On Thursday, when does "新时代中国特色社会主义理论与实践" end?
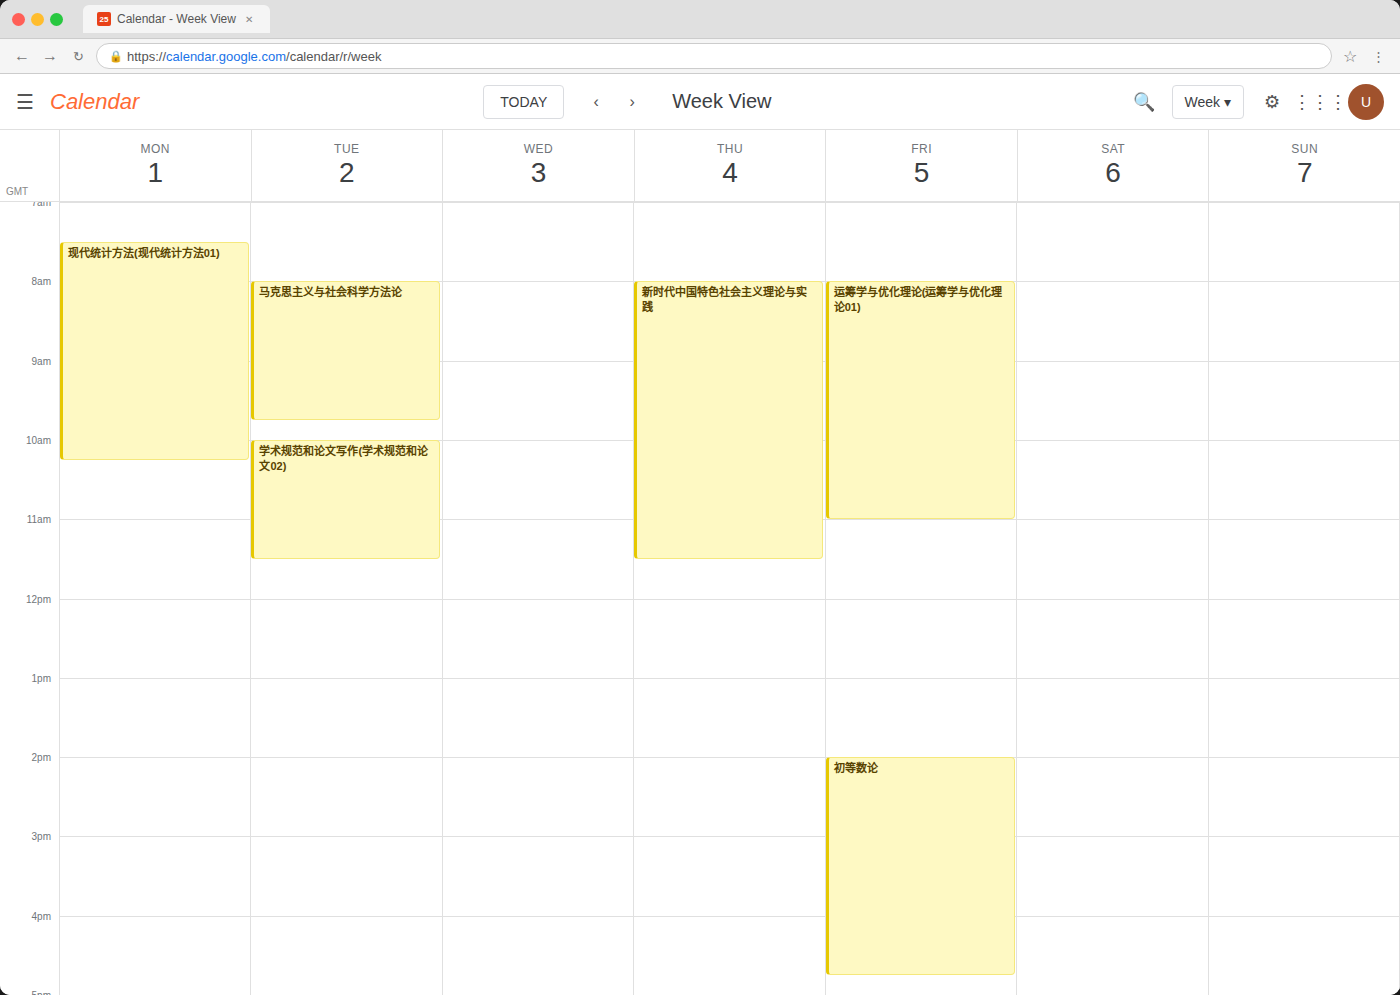
11:30 AM